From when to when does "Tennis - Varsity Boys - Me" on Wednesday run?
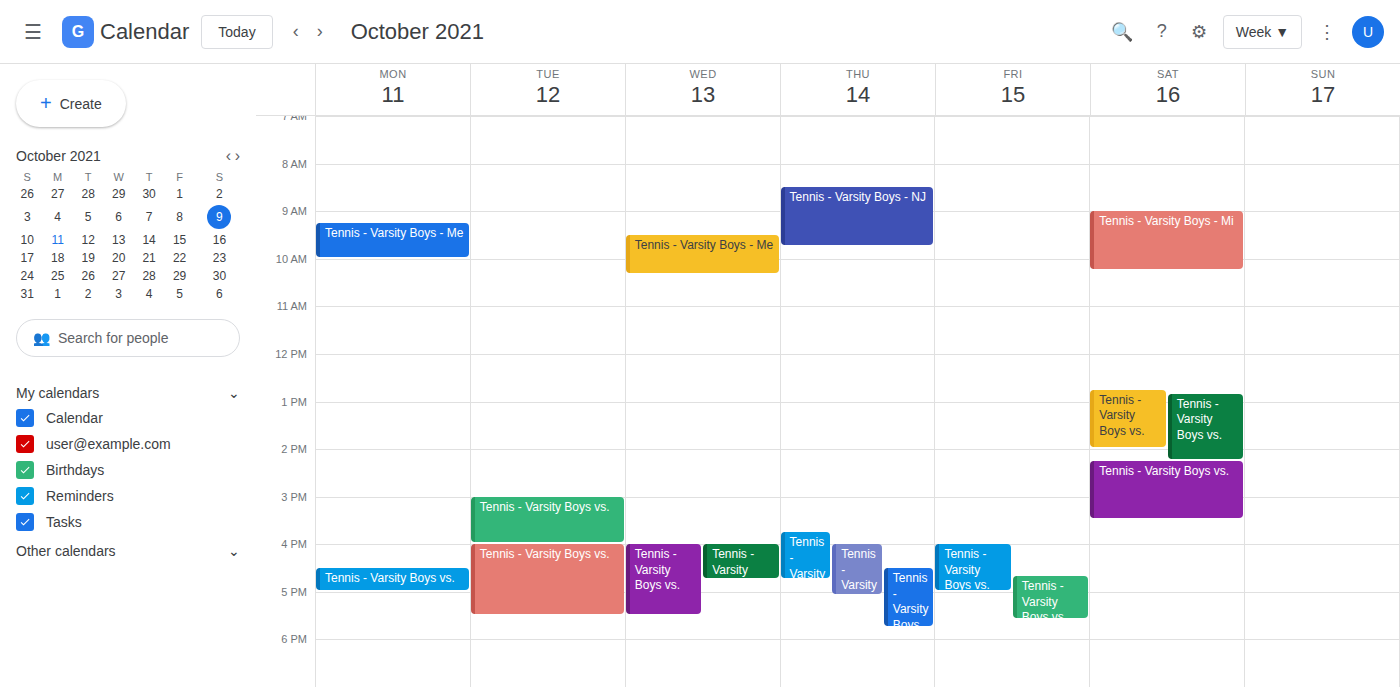
9:30 AM to 10:20 AM